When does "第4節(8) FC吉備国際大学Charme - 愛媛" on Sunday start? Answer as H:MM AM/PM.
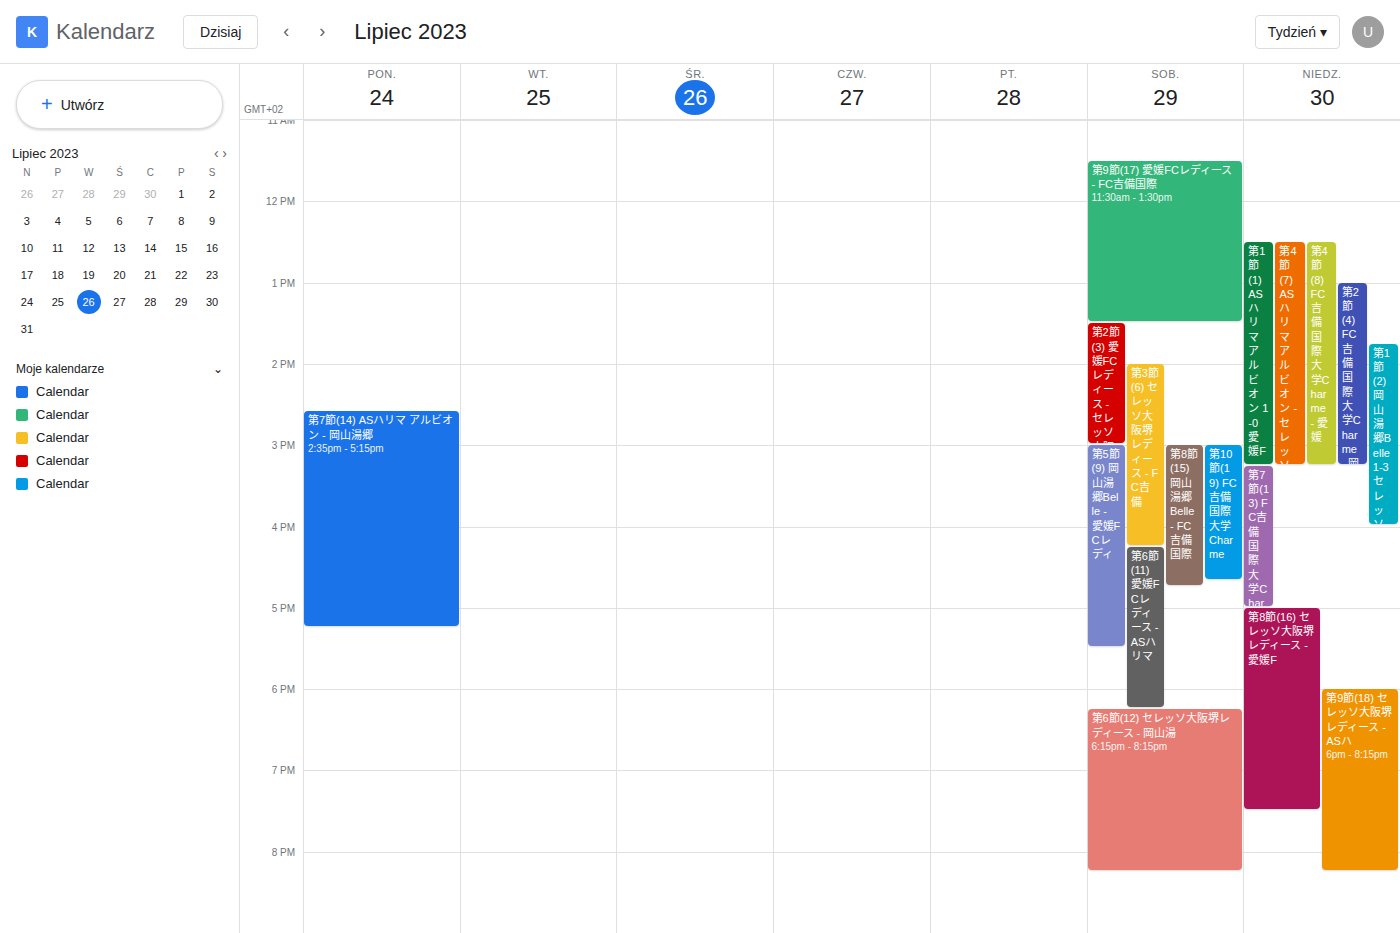
12:30 PM